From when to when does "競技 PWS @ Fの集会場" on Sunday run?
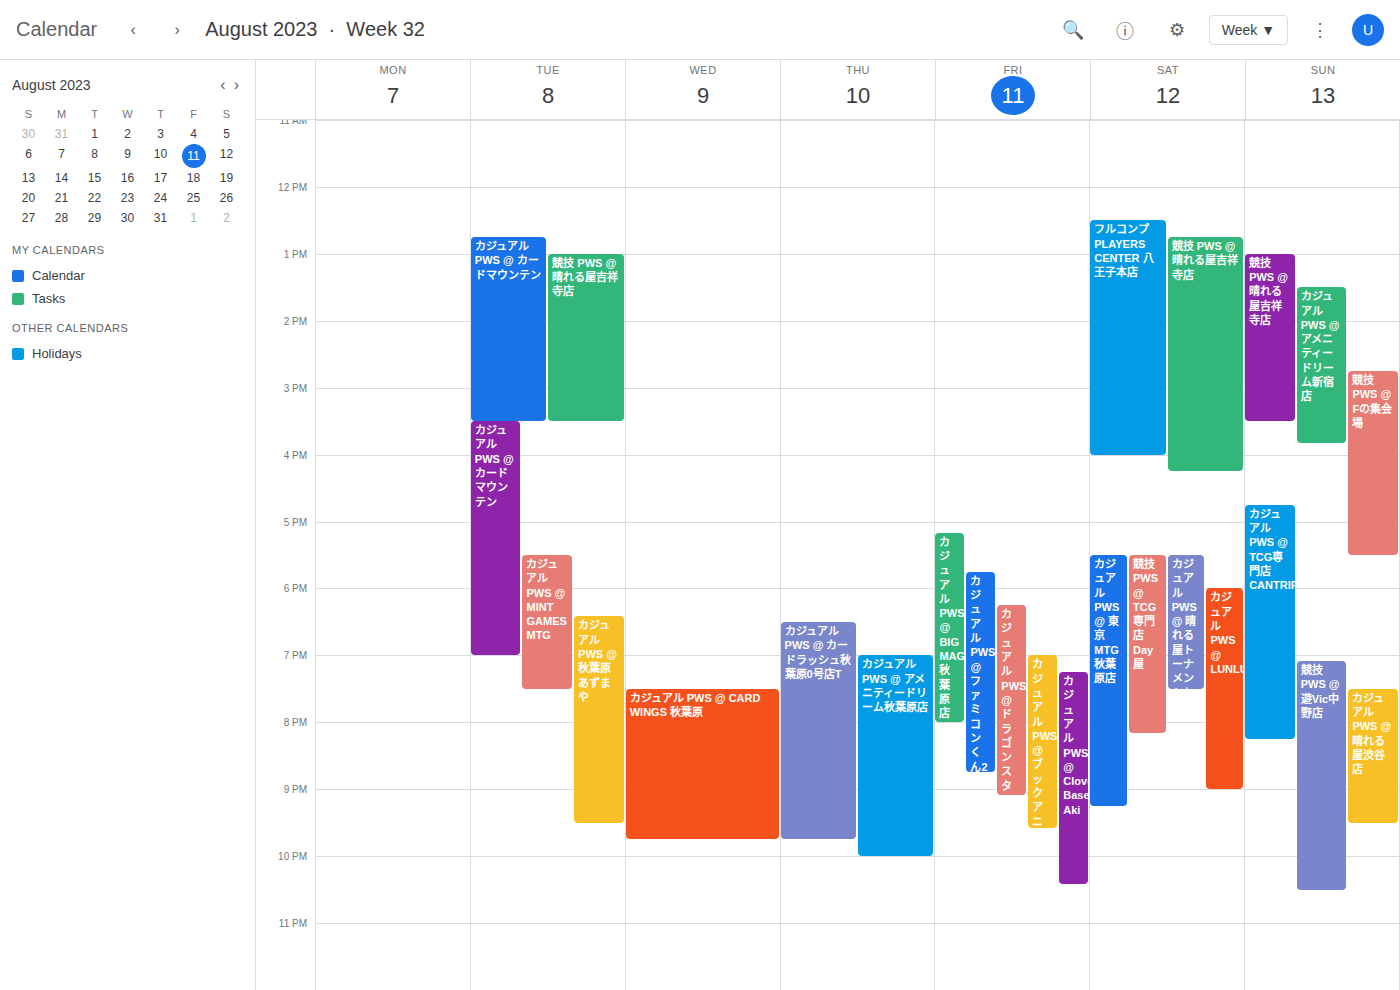
2:45 PM to 5:30 PM